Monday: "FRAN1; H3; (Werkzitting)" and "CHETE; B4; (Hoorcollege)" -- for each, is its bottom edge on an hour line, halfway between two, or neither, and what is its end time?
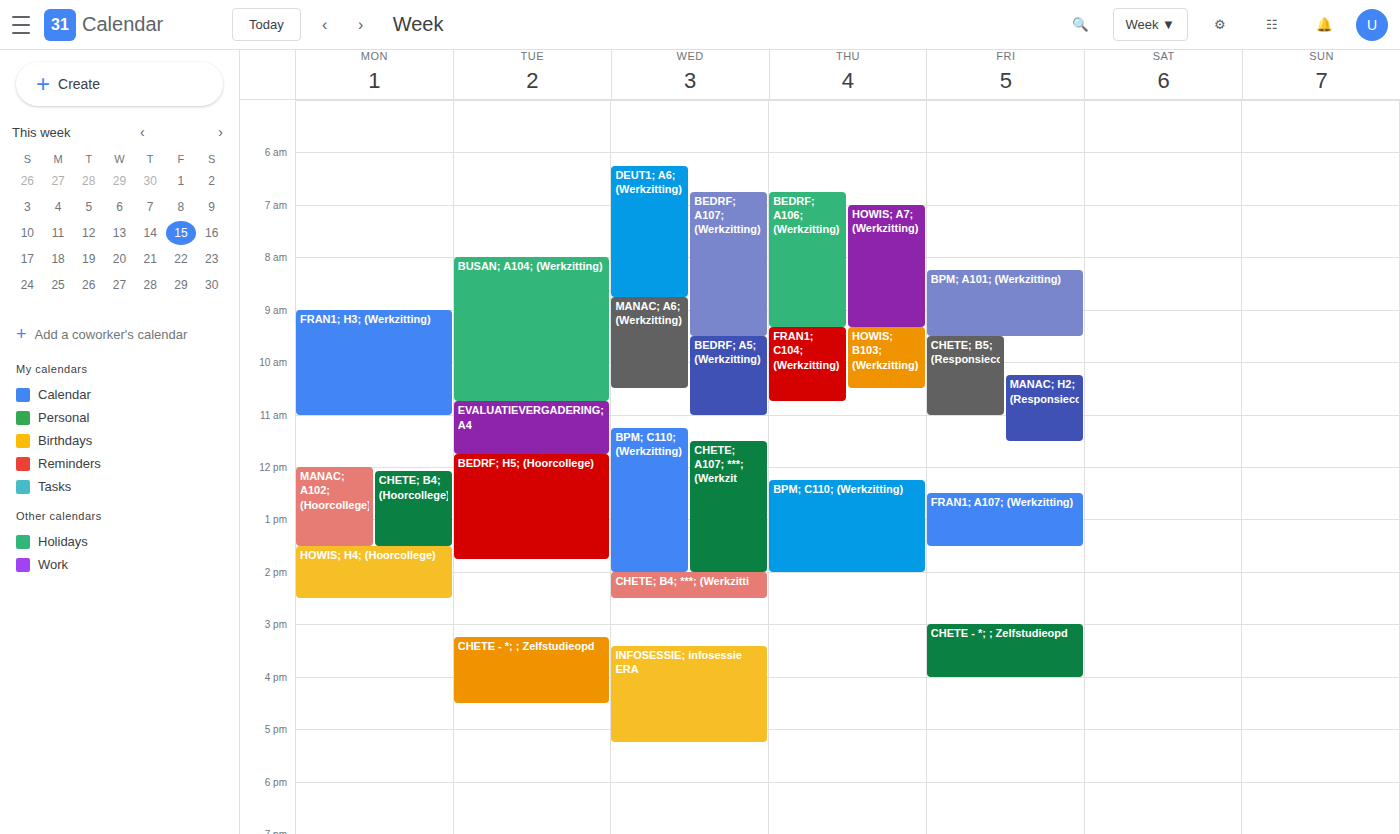
"FRAN1; H3; (Werkzitting)": 11:00 AM, exactly on the 11 AM line. "CHETE; B4; (Hoorcollege)": 1:30 PM, halfway between the 1 PM and 2 PM lines.